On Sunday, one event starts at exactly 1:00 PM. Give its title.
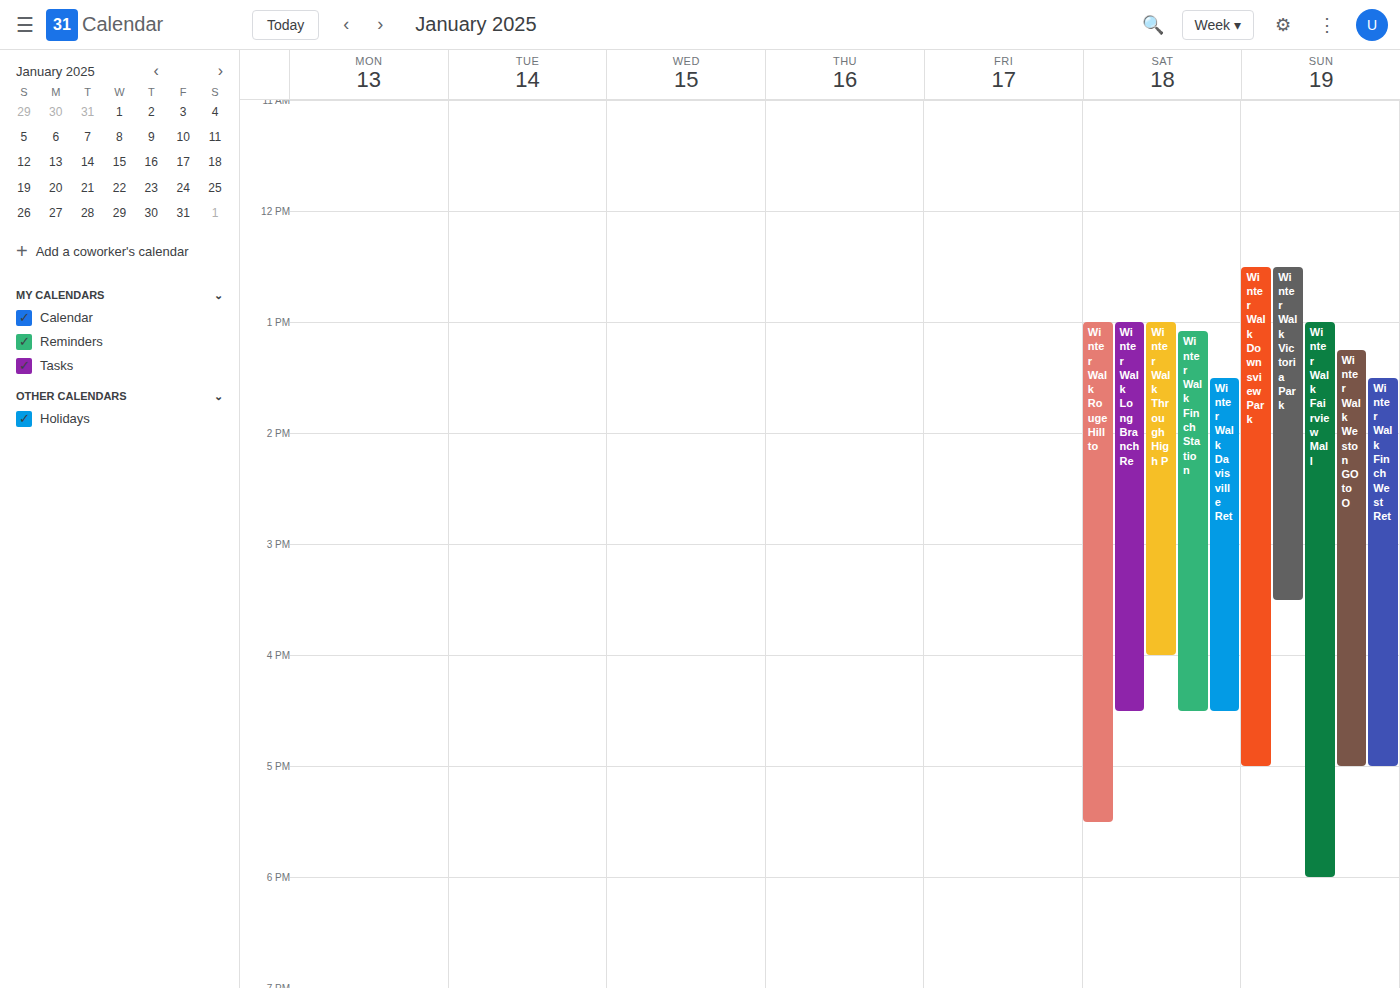
"Winter Walk Fairview Mall"